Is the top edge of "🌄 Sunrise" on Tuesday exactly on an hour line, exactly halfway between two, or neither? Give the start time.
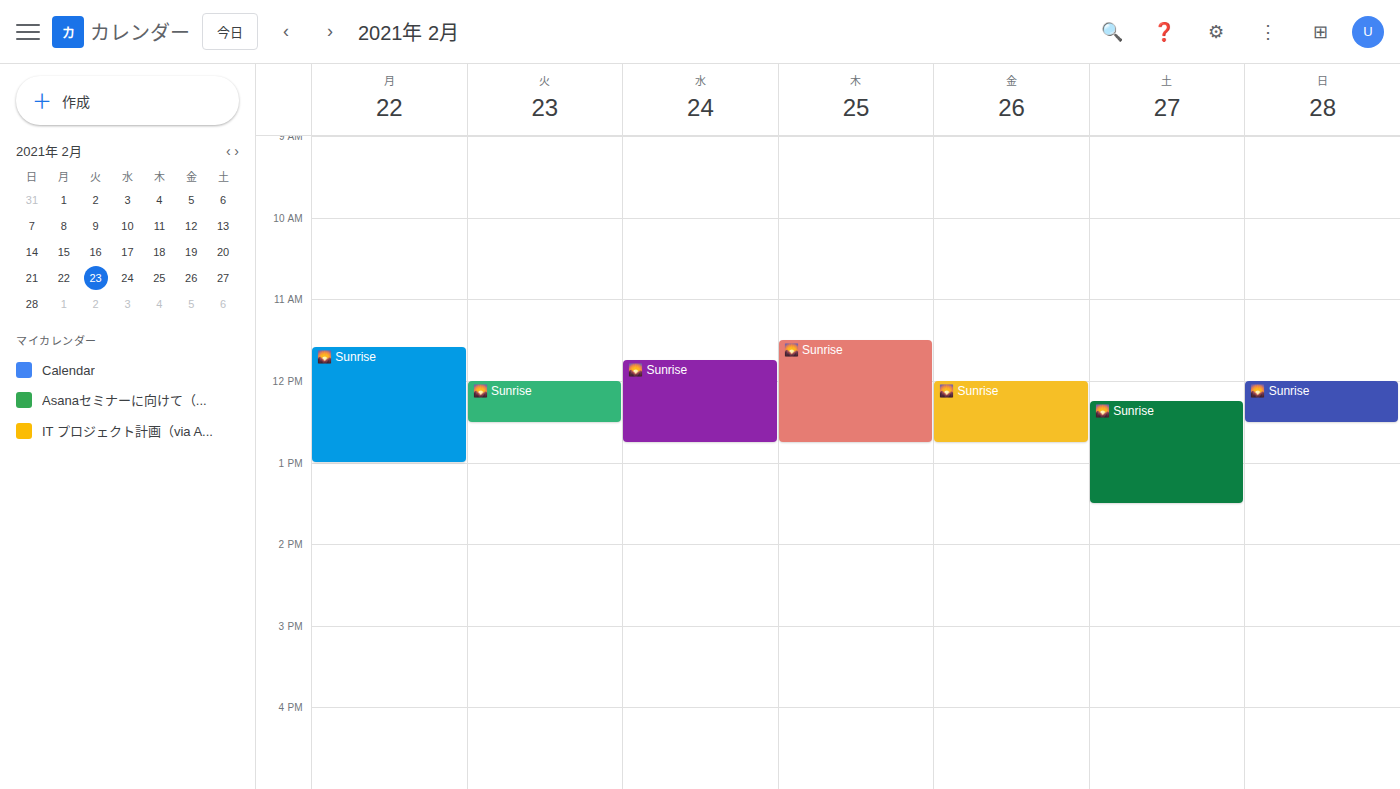
12:00 PM -- exactly on the 12 PM line.